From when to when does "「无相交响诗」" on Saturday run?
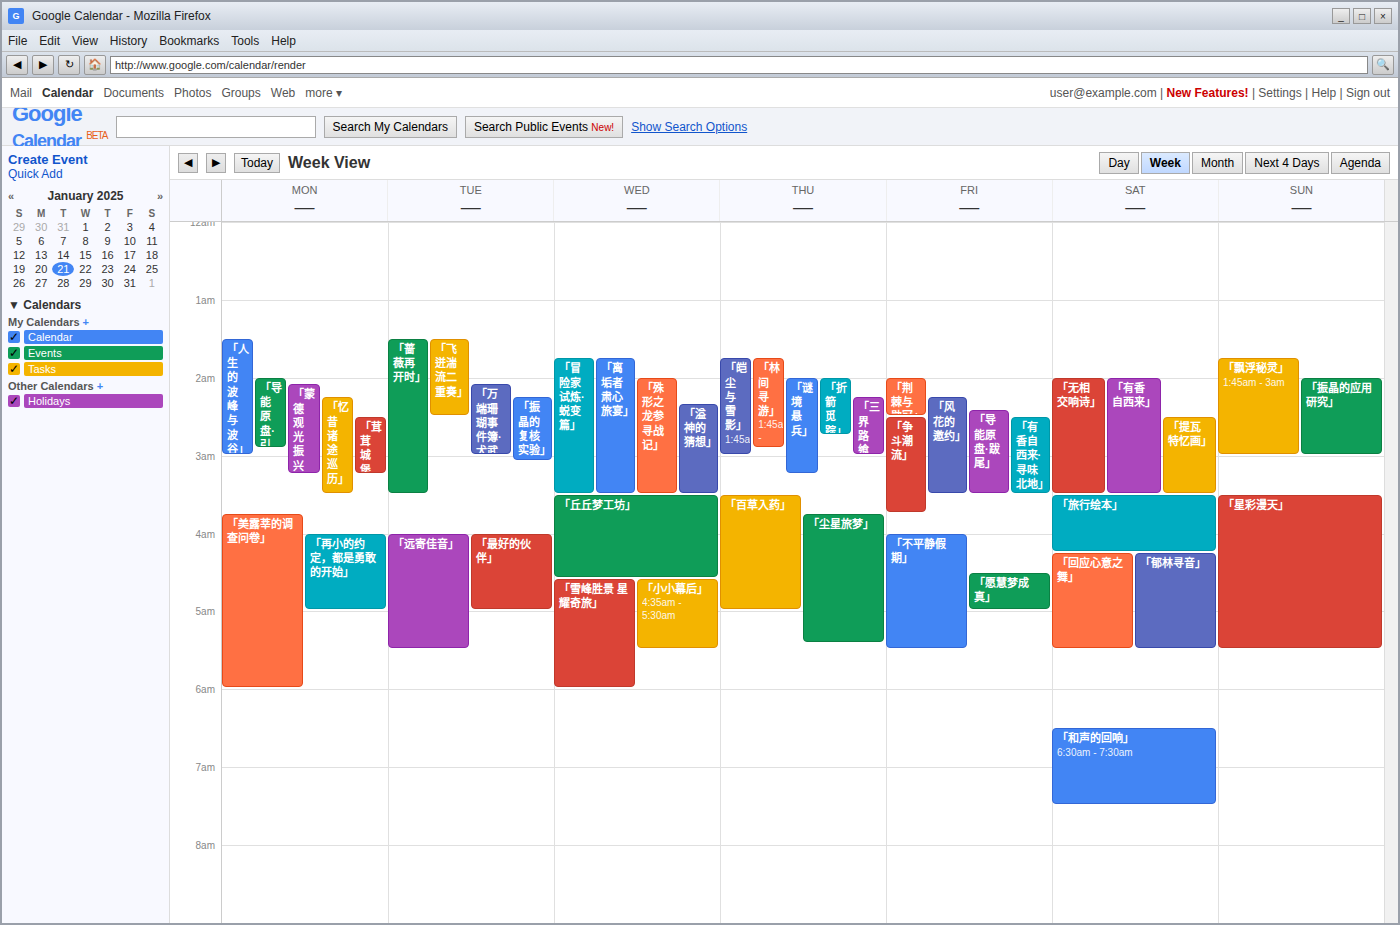
2:00 AM to 3:30 AM